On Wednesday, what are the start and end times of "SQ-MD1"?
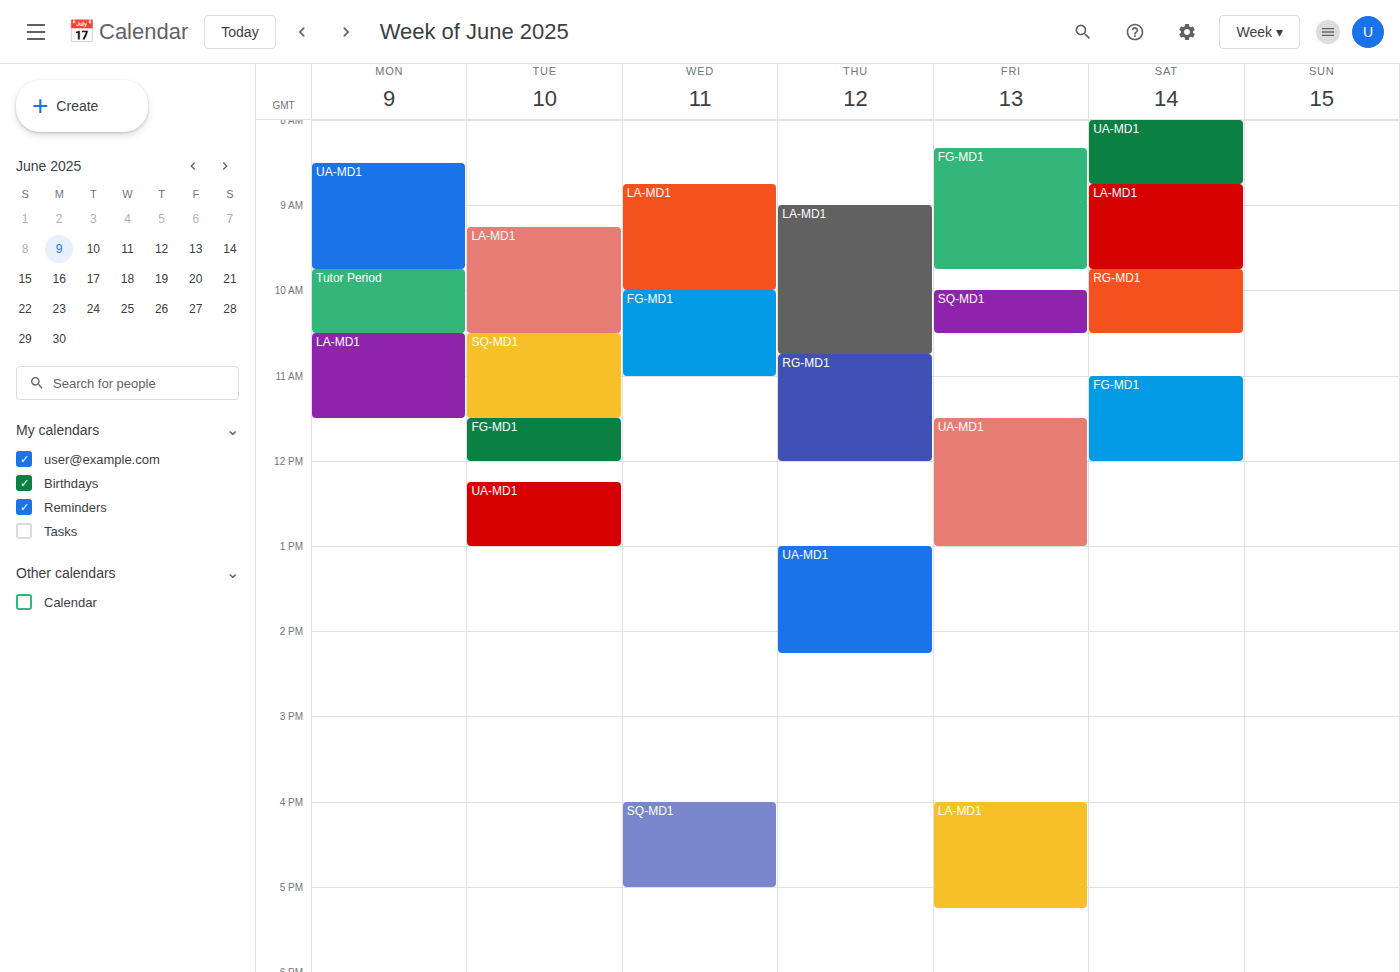
4:00 PM to 5:00 PM